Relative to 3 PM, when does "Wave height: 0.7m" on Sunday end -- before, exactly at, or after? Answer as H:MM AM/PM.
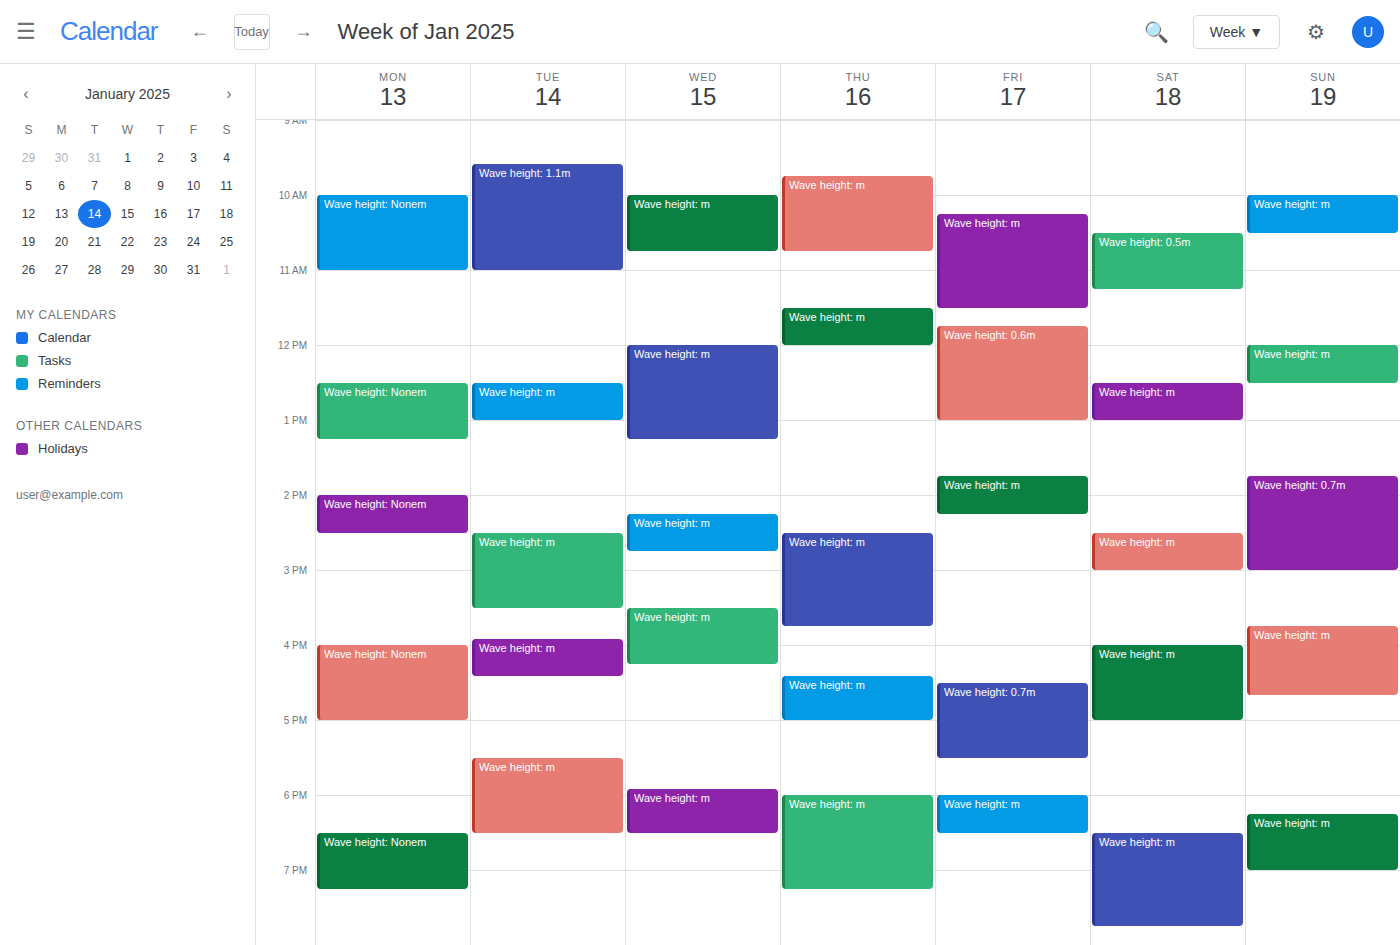
3:00 PM -- exactly at 3 PM, on the 3 PM line.